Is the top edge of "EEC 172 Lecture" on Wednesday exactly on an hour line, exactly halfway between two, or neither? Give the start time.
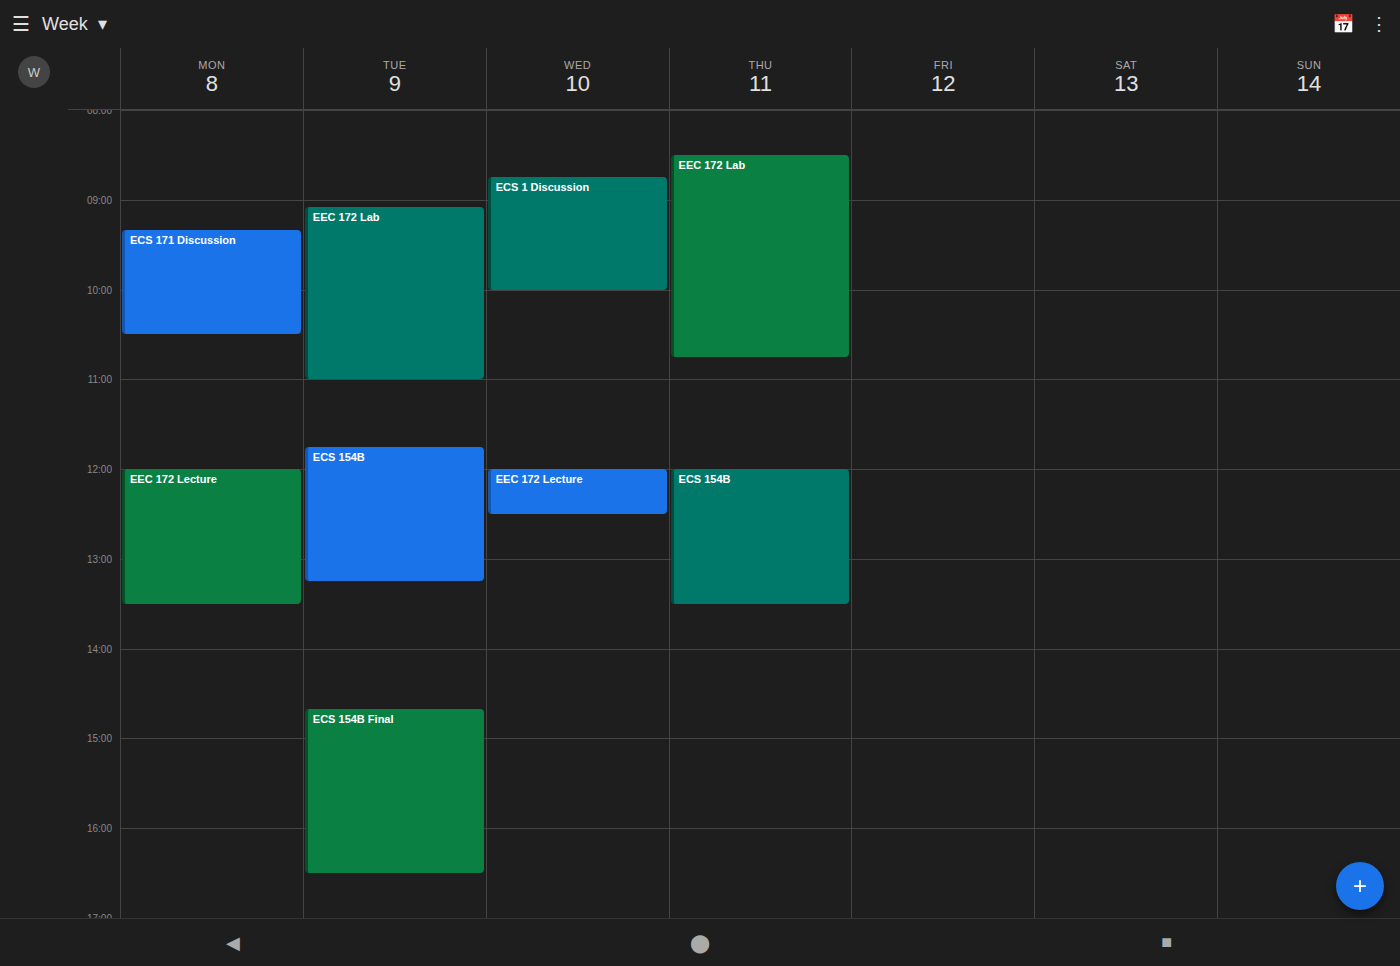
12:00 PM -- exactly on the 12 PM line.